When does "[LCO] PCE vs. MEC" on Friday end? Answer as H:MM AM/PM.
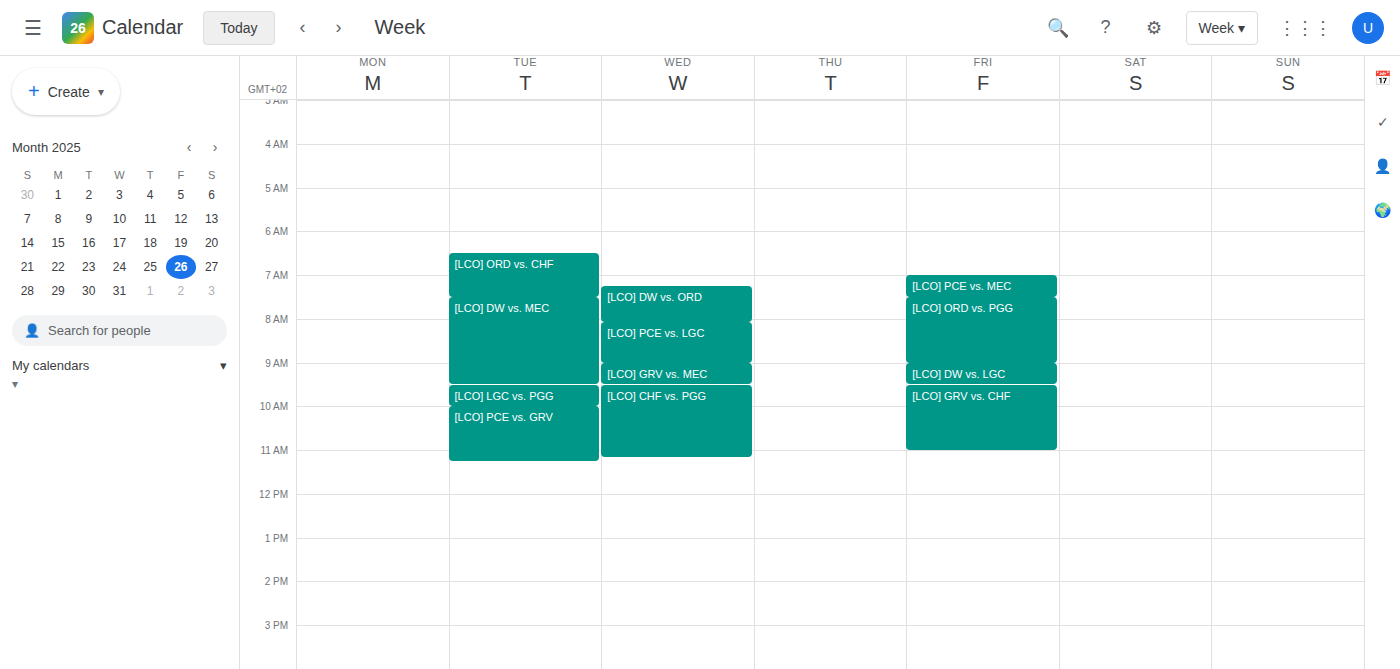
7:30 AM